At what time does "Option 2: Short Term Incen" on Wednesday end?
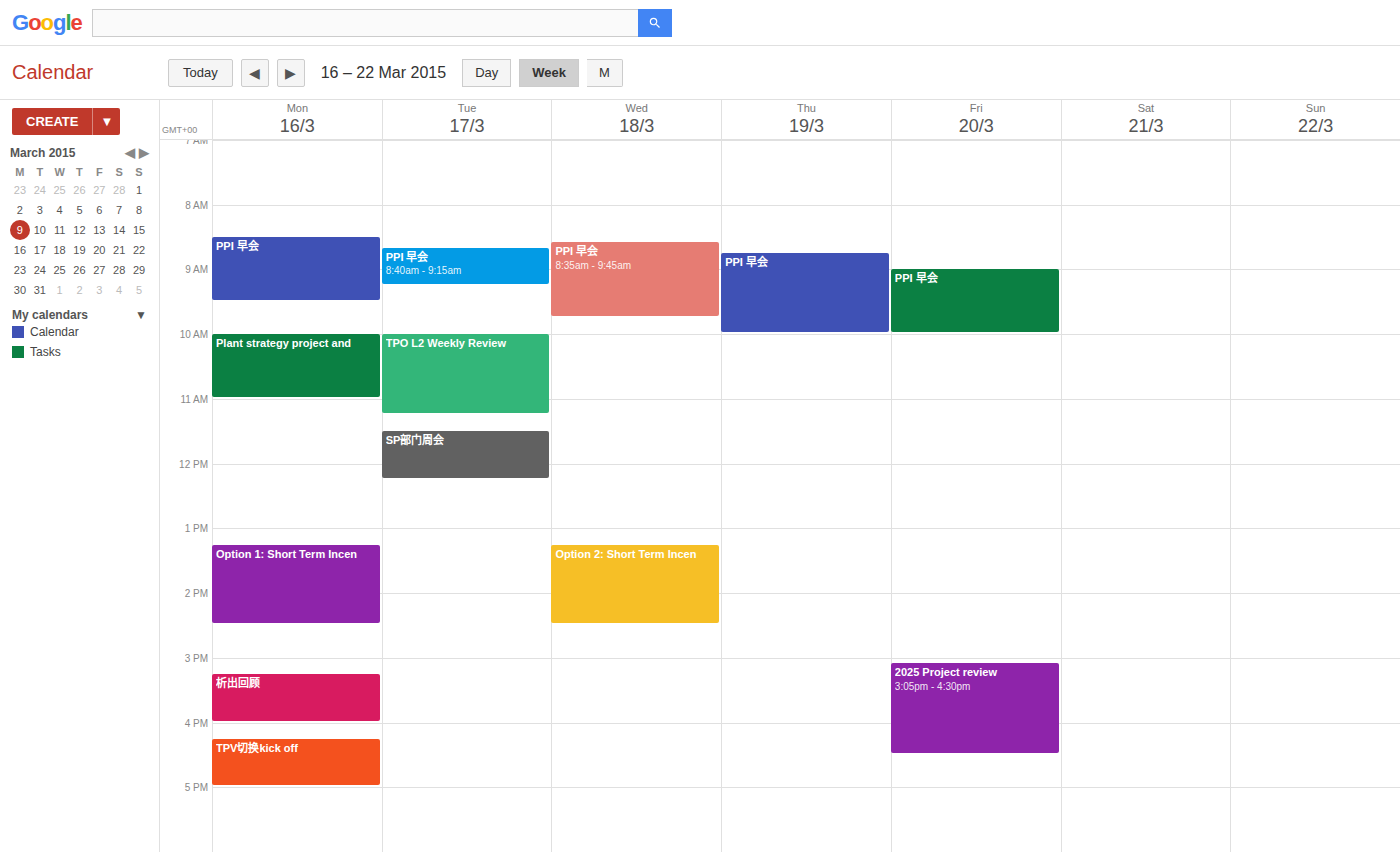
2:30 PM